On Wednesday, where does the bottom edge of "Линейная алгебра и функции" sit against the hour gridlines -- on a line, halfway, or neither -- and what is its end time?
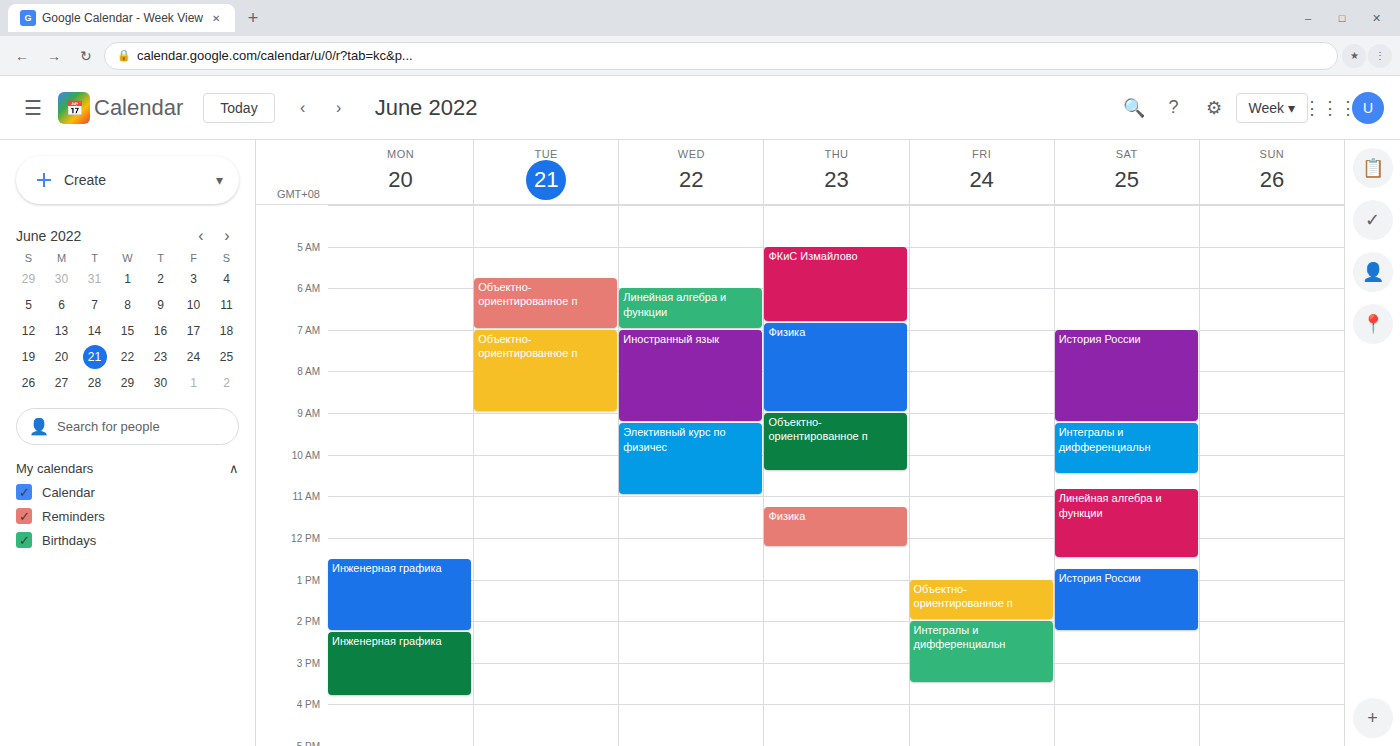
7:00 AM -- exactly on the 7 AM line.